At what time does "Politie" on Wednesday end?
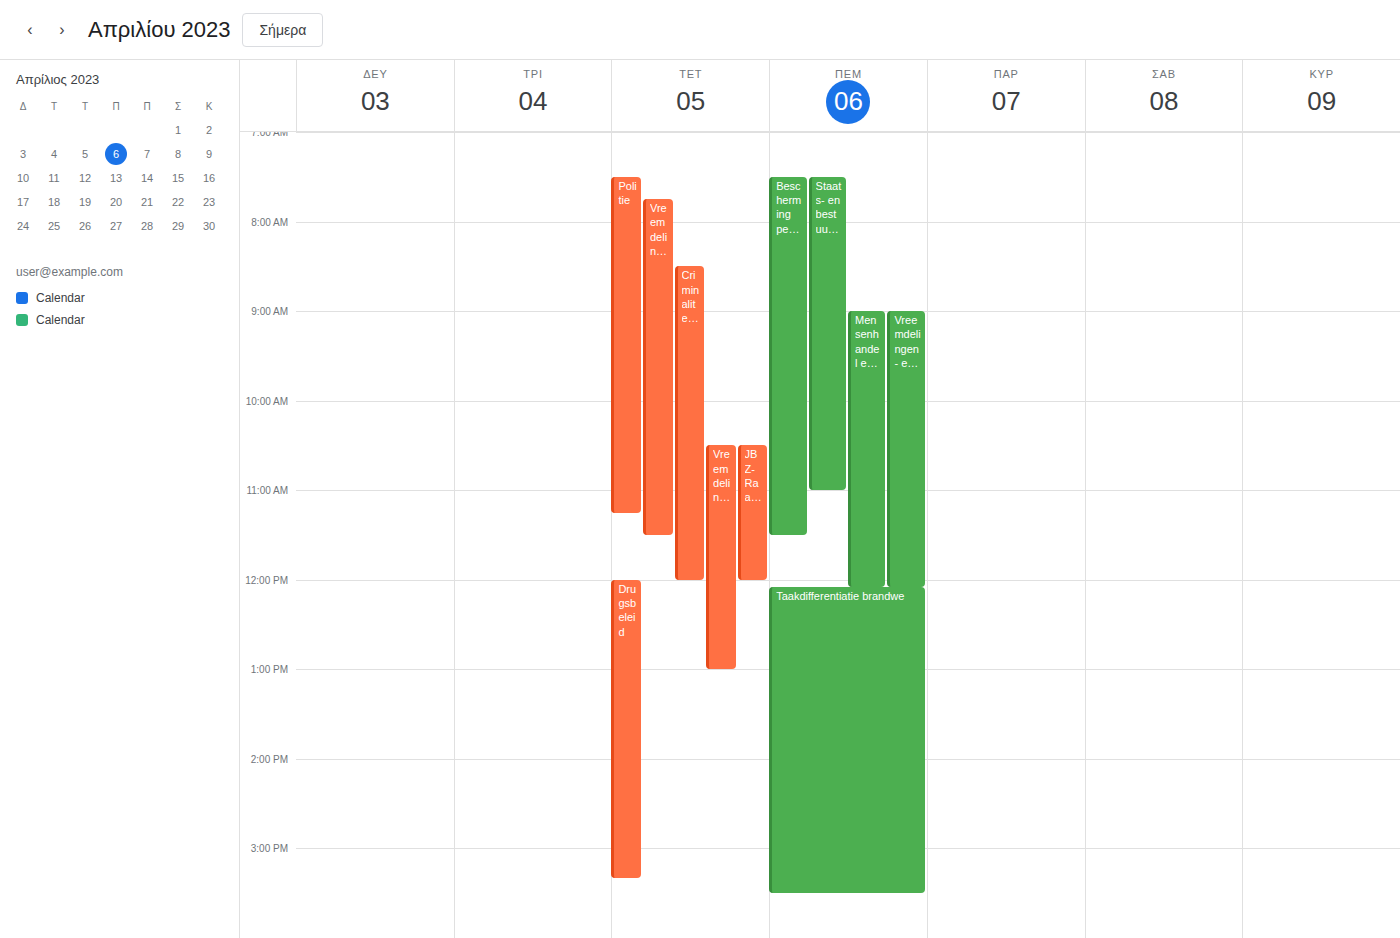
11:15 AM